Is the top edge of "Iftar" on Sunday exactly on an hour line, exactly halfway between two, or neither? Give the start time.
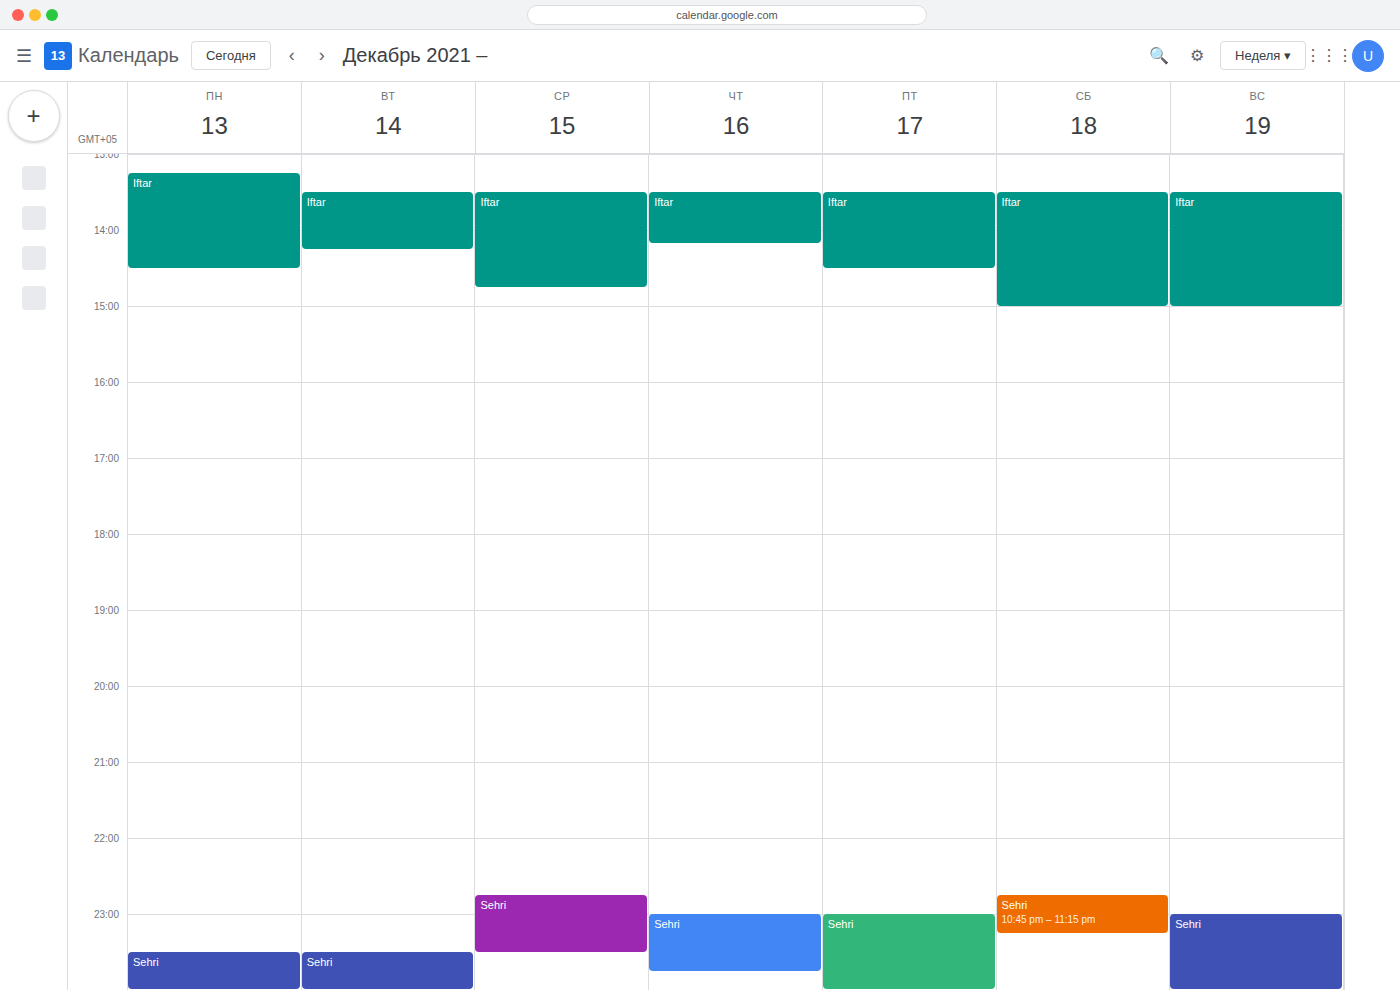
1:30 PM -- halfway between the 1 PM and 2 PM lines.